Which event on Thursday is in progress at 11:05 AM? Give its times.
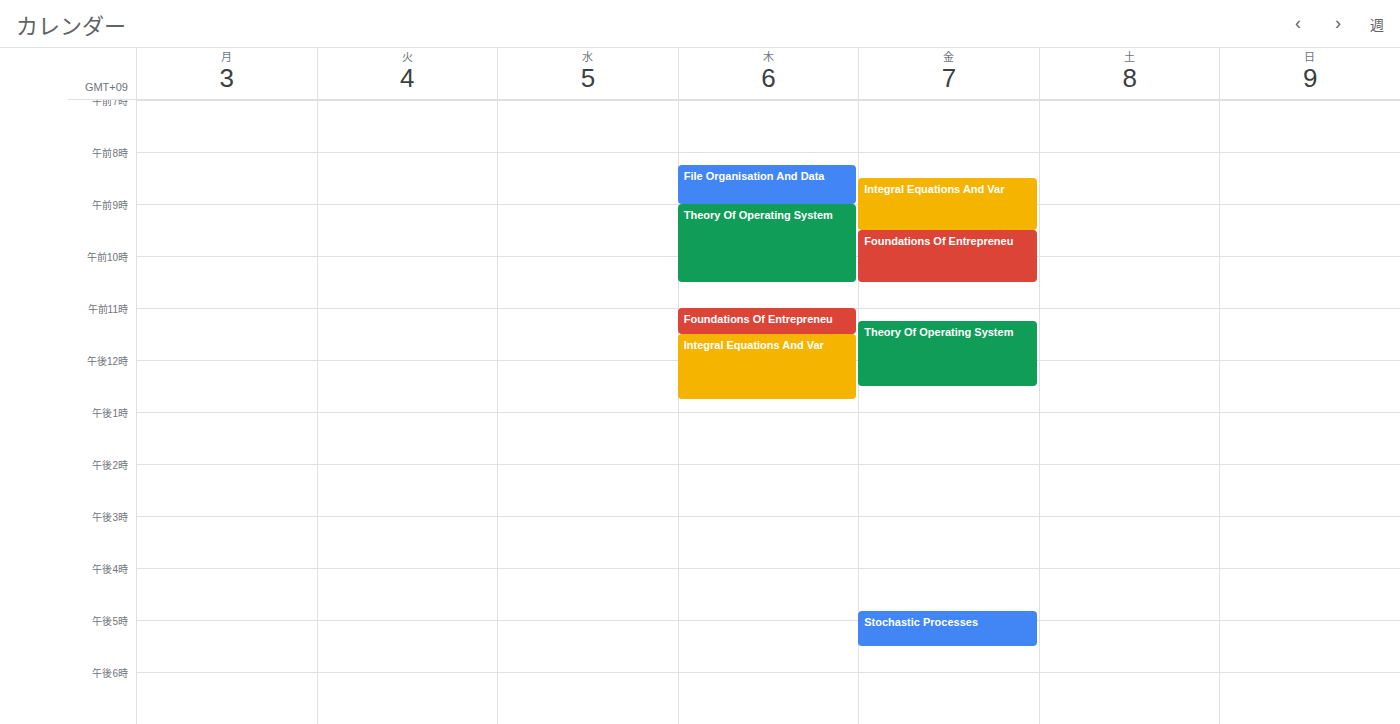
"Foundations Of Entrepreneu", 11:00 AM to 11:30 AM